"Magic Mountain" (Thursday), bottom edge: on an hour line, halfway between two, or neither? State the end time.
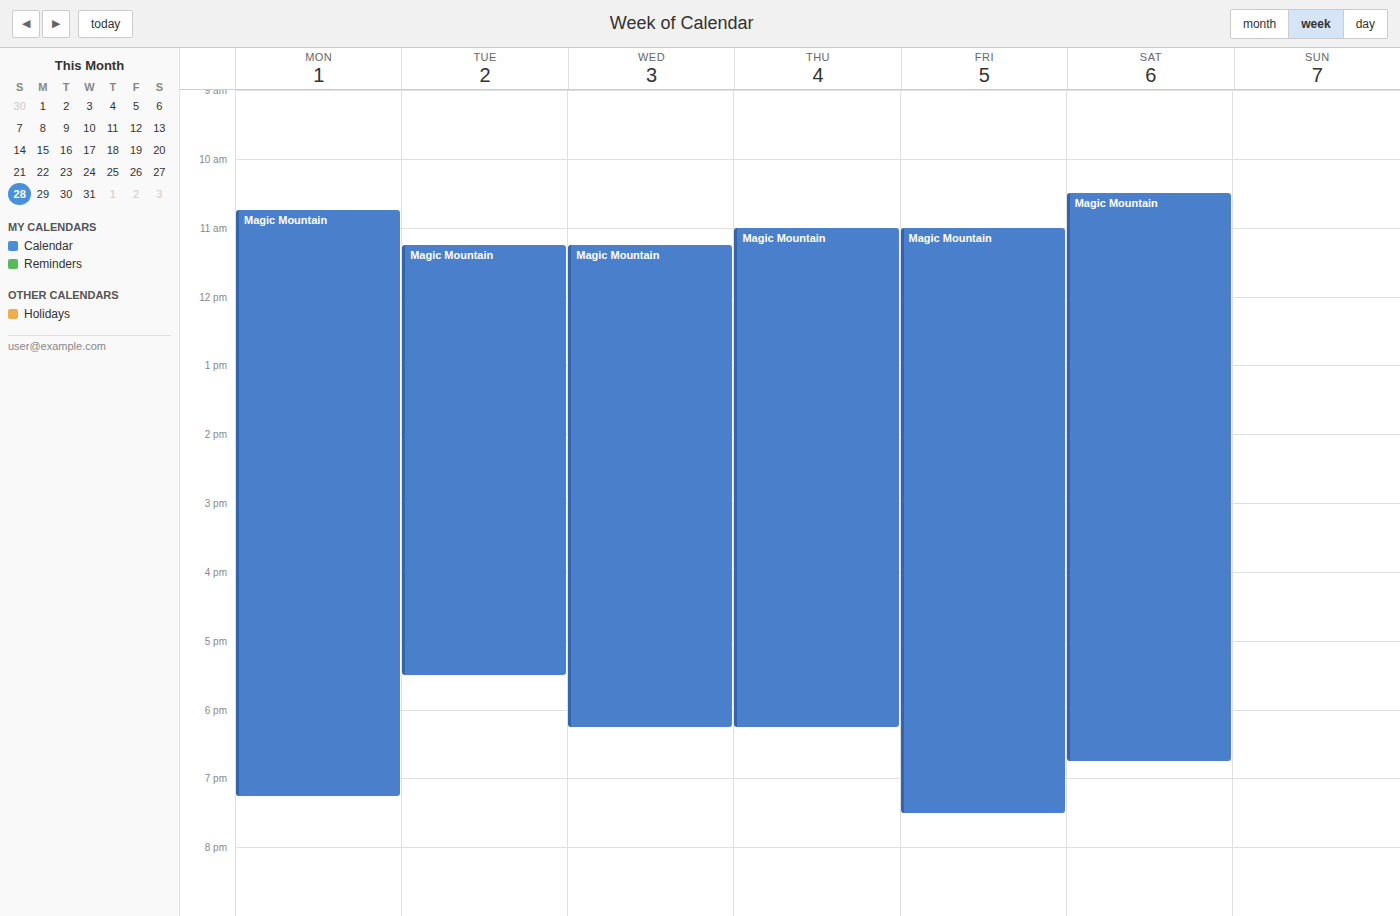
6:15 PM -- neither: a quarter of the way from the 6 PM line to the 7 PM line.